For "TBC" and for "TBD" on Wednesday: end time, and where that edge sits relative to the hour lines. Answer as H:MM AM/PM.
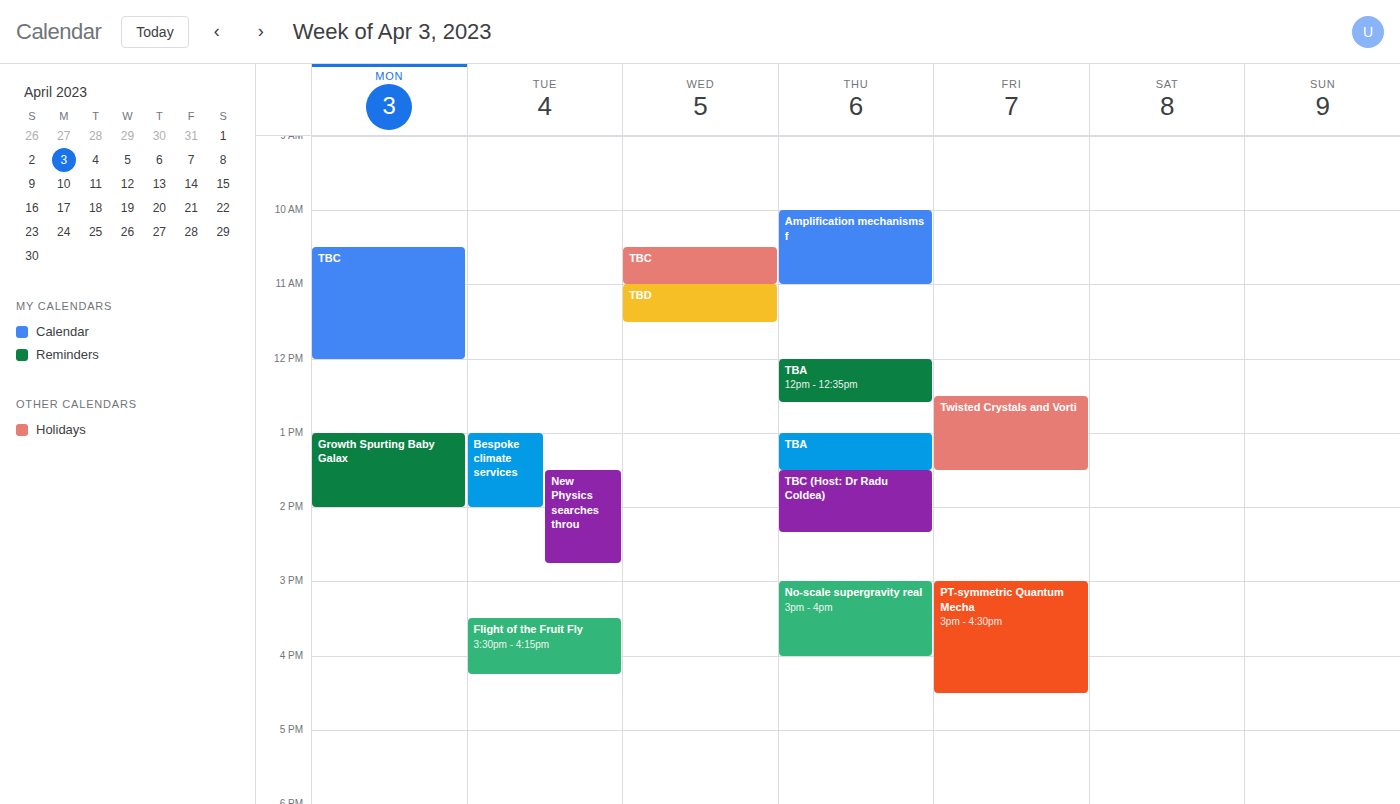
"TBC": 11:00 AM, exactly on the 11 AM line. "TBD": 11:30 AM, halfway between the 11 AM and 12 PM lines.